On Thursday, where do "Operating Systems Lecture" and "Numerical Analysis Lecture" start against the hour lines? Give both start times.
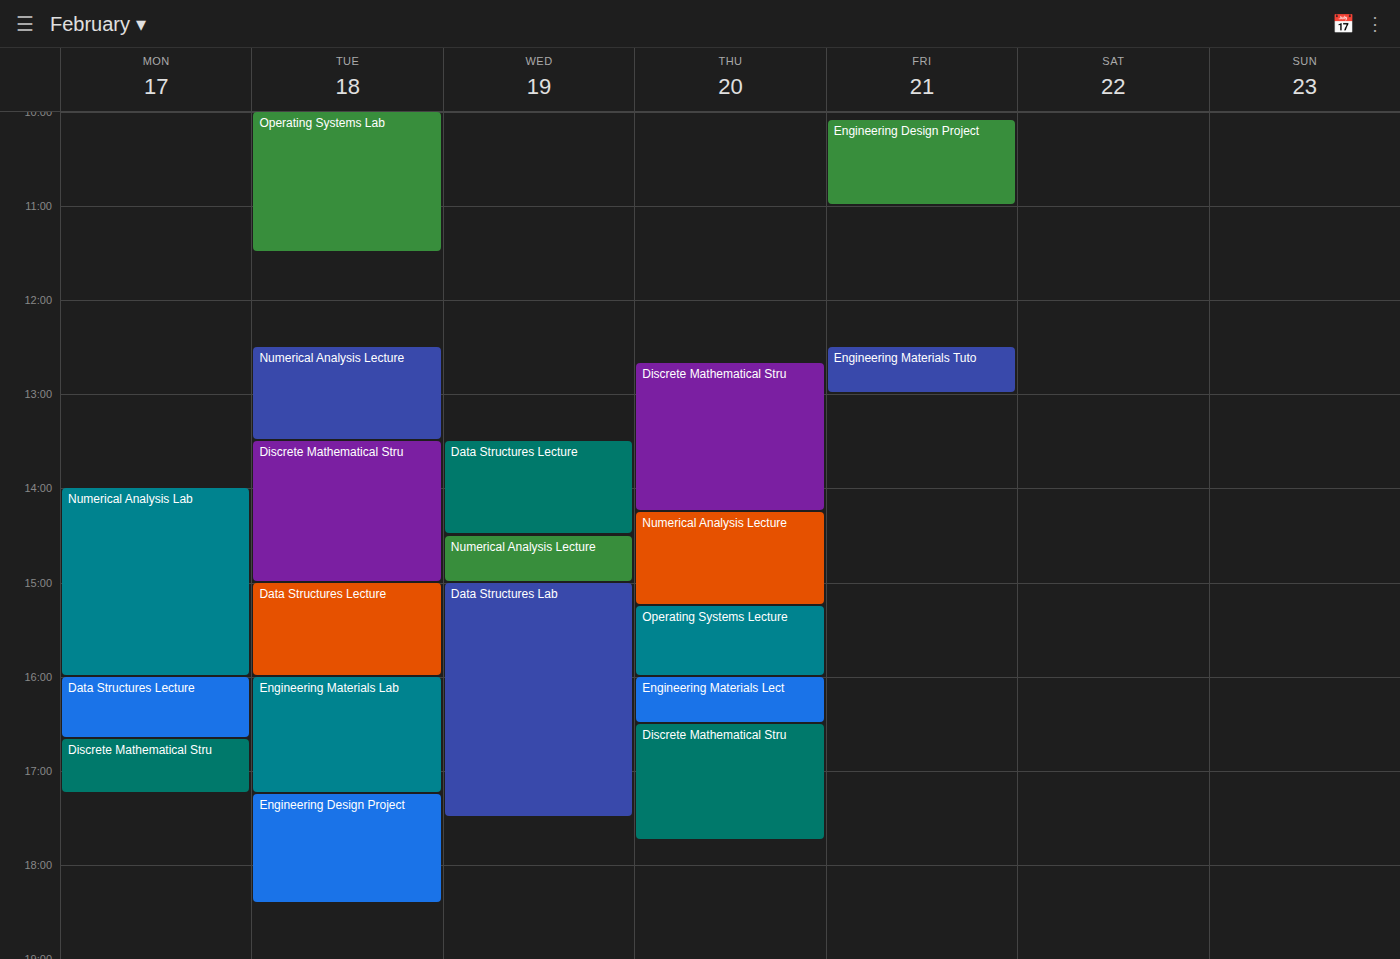
"Operating Systems Lecture": 3:15 PM, neither: a quarter of the way from the 3 PM line to the 4 PM line. "Numerical Analysis Lecture": 2:15 PM, neither: a quarter of the way from the 2 PM line to the 3 PM line.